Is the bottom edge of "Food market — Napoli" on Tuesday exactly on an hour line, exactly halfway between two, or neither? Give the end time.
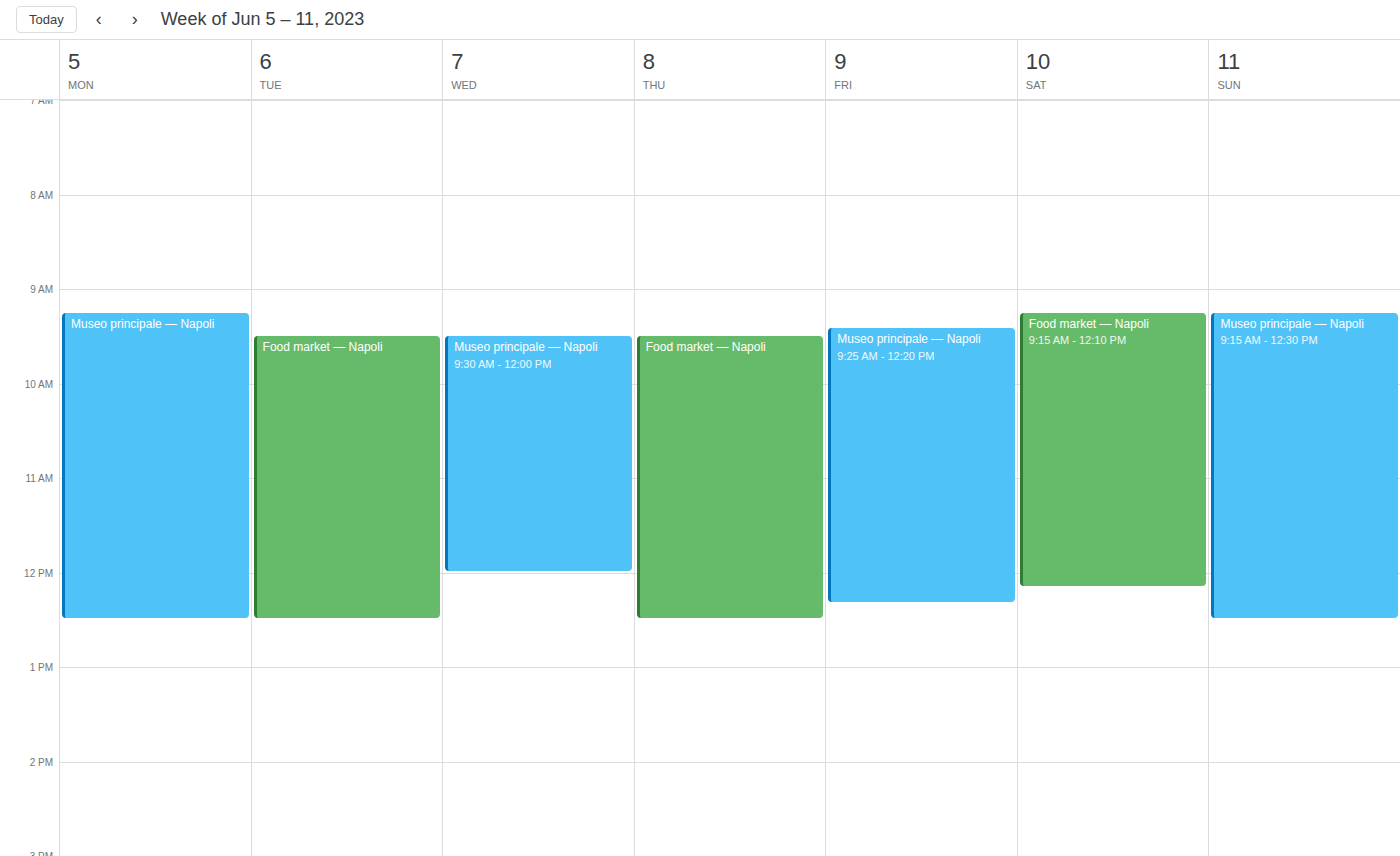
12:30 PM -- halfway between the 12 PM and 1 PM lines.